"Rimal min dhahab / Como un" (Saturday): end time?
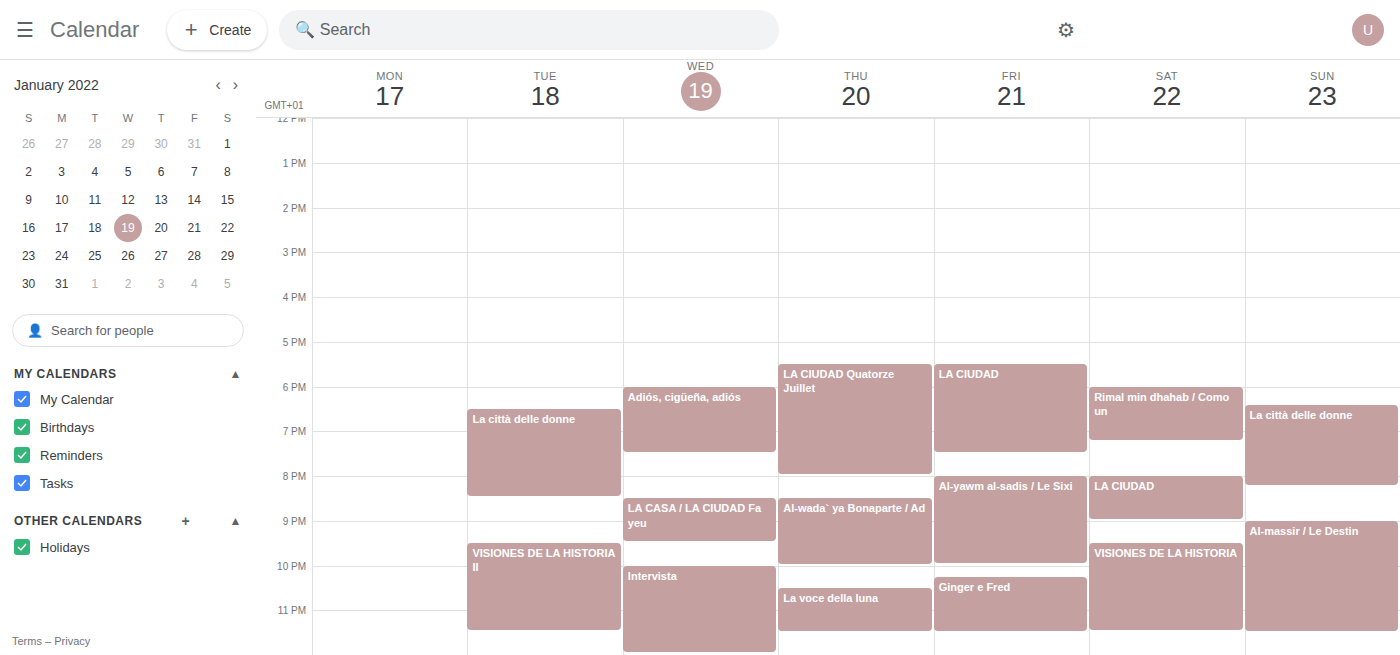
7:15 PM